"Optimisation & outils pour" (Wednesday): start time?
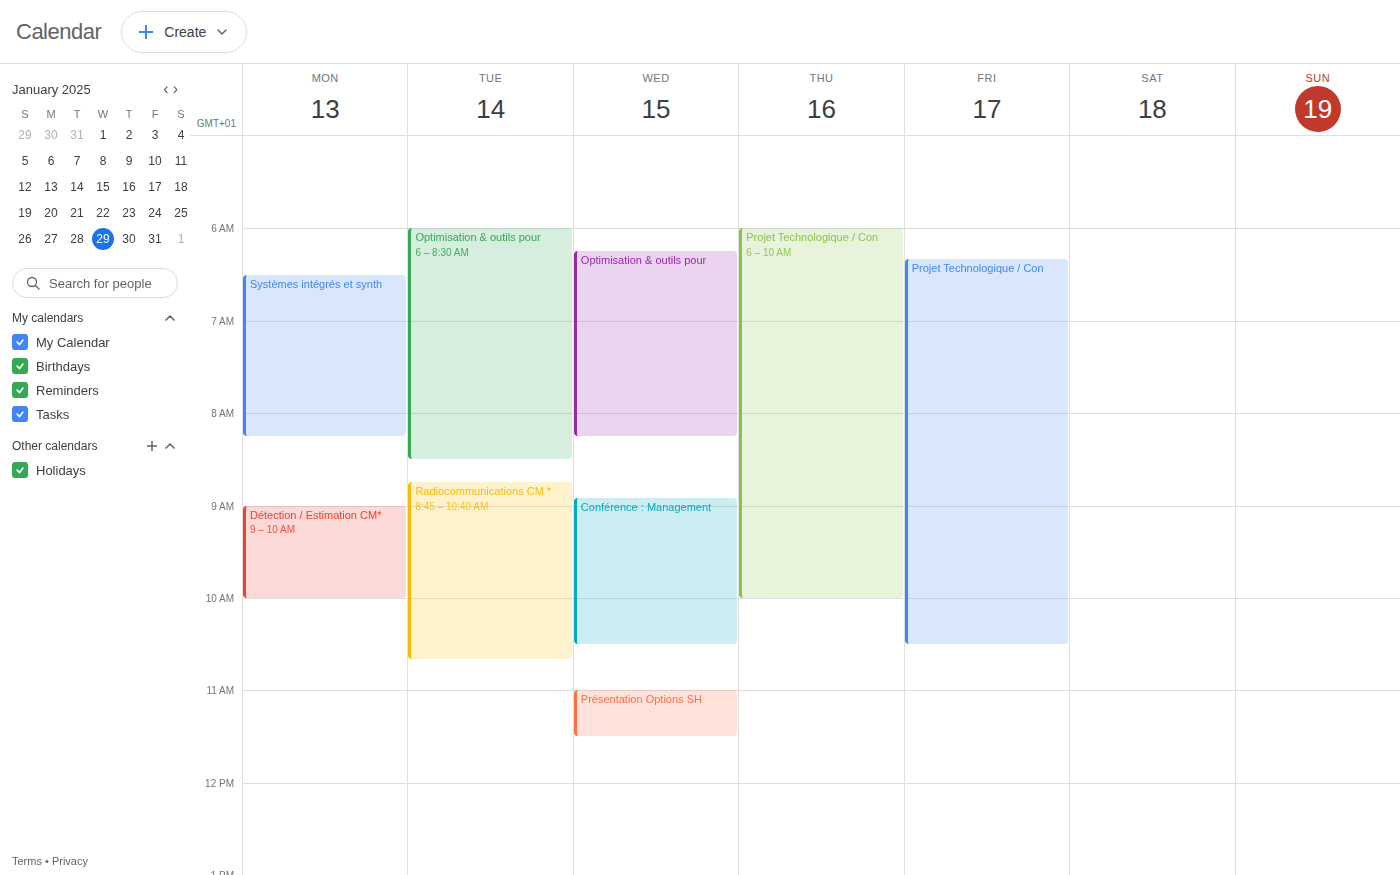
6:15 AM